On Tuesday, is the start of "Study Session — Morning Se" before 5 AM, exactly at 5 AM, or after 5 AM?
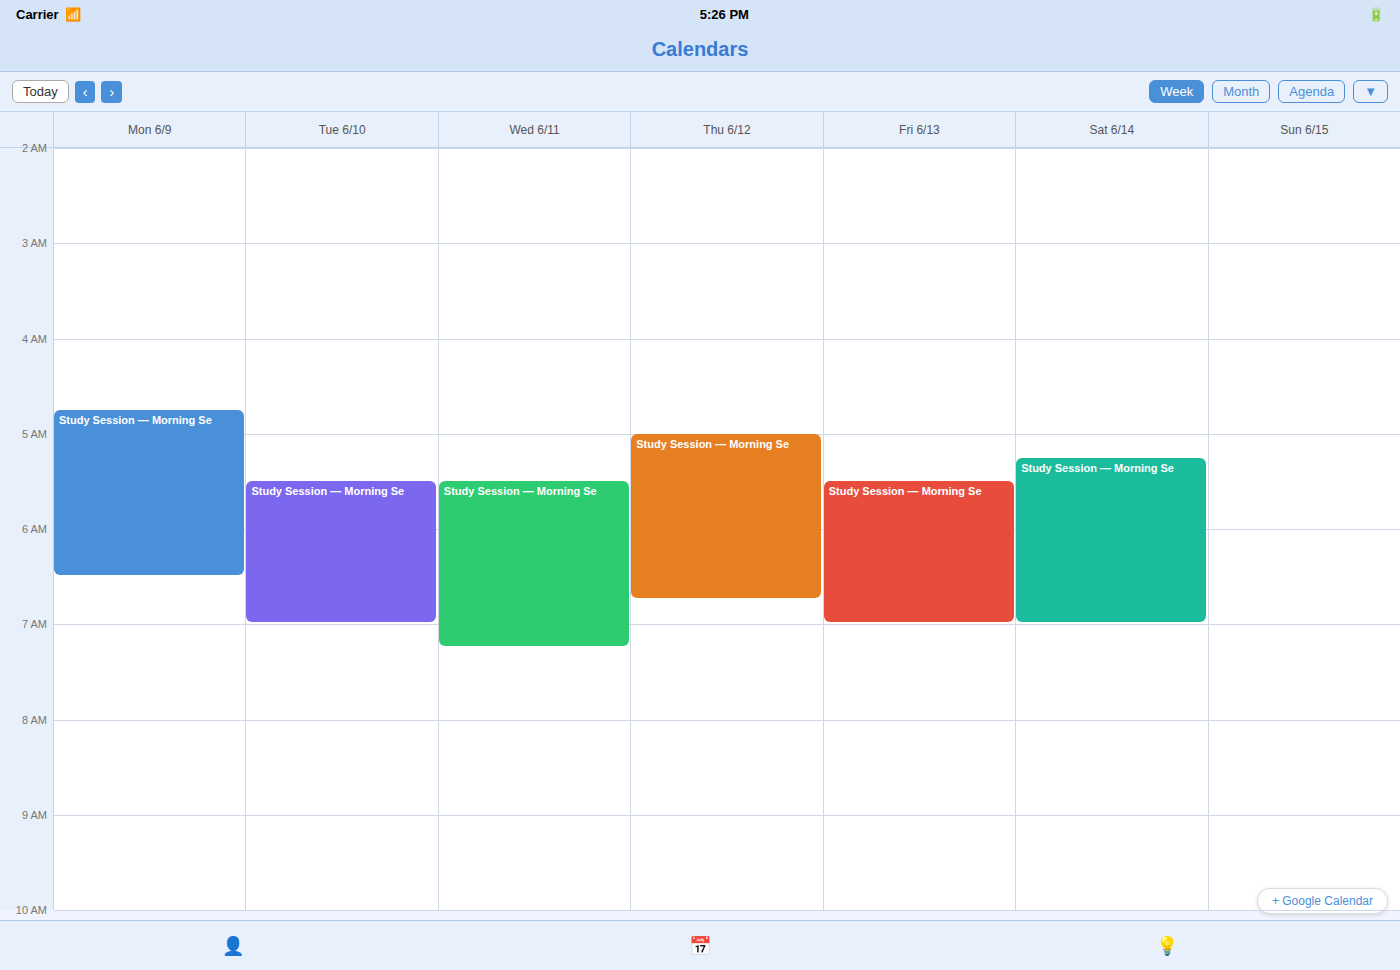
5:30 AM -- after 5 AM, 30 minutes below the 5 AM line.